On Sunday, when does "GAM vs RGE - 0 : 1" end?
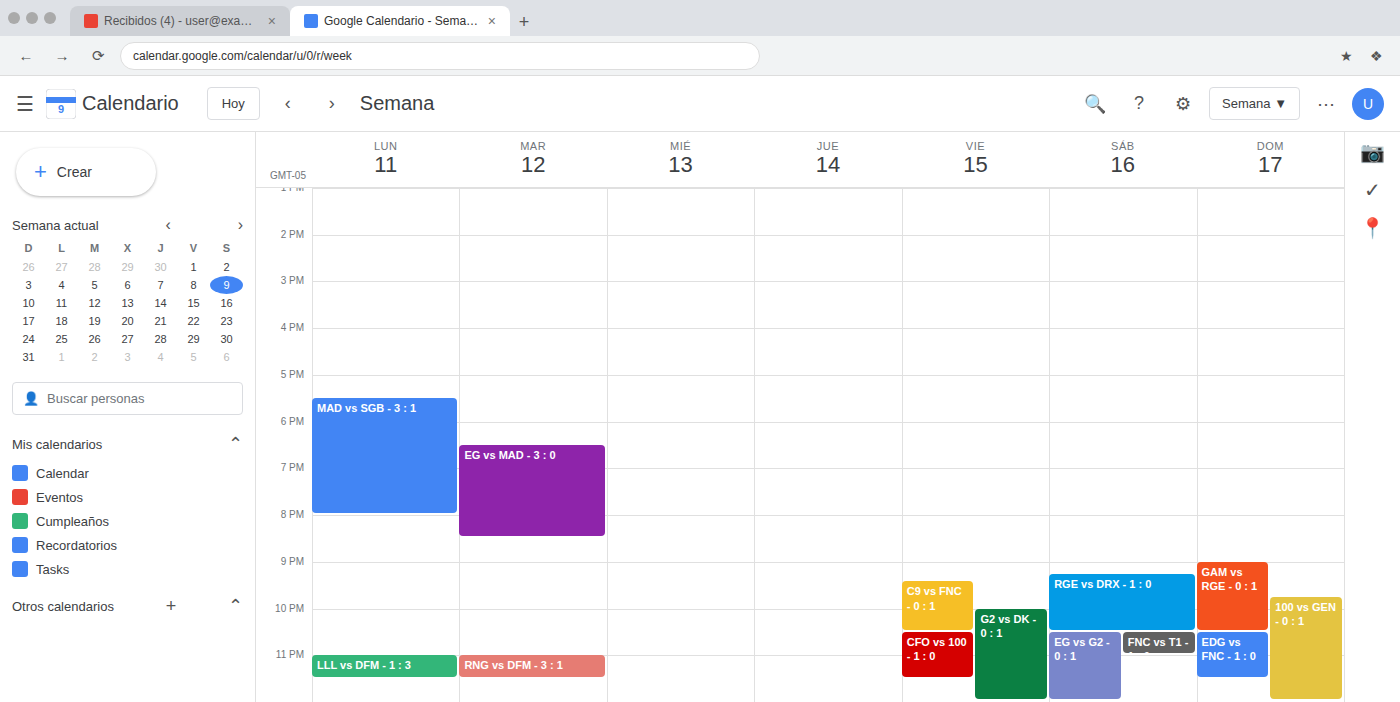
10:30 PM